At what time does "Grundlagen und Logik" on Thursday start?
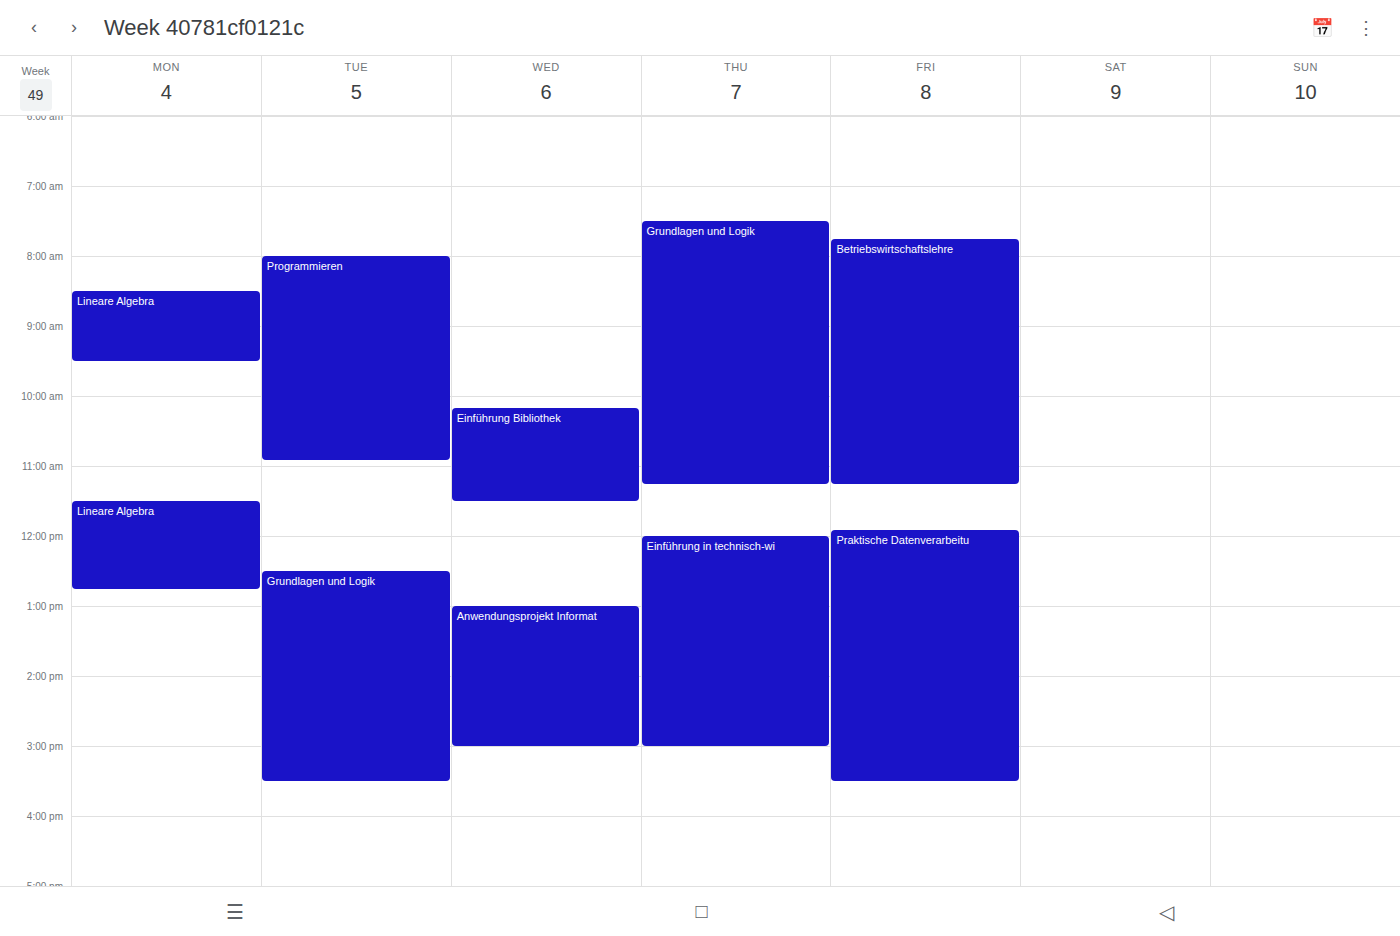
7:30 AM